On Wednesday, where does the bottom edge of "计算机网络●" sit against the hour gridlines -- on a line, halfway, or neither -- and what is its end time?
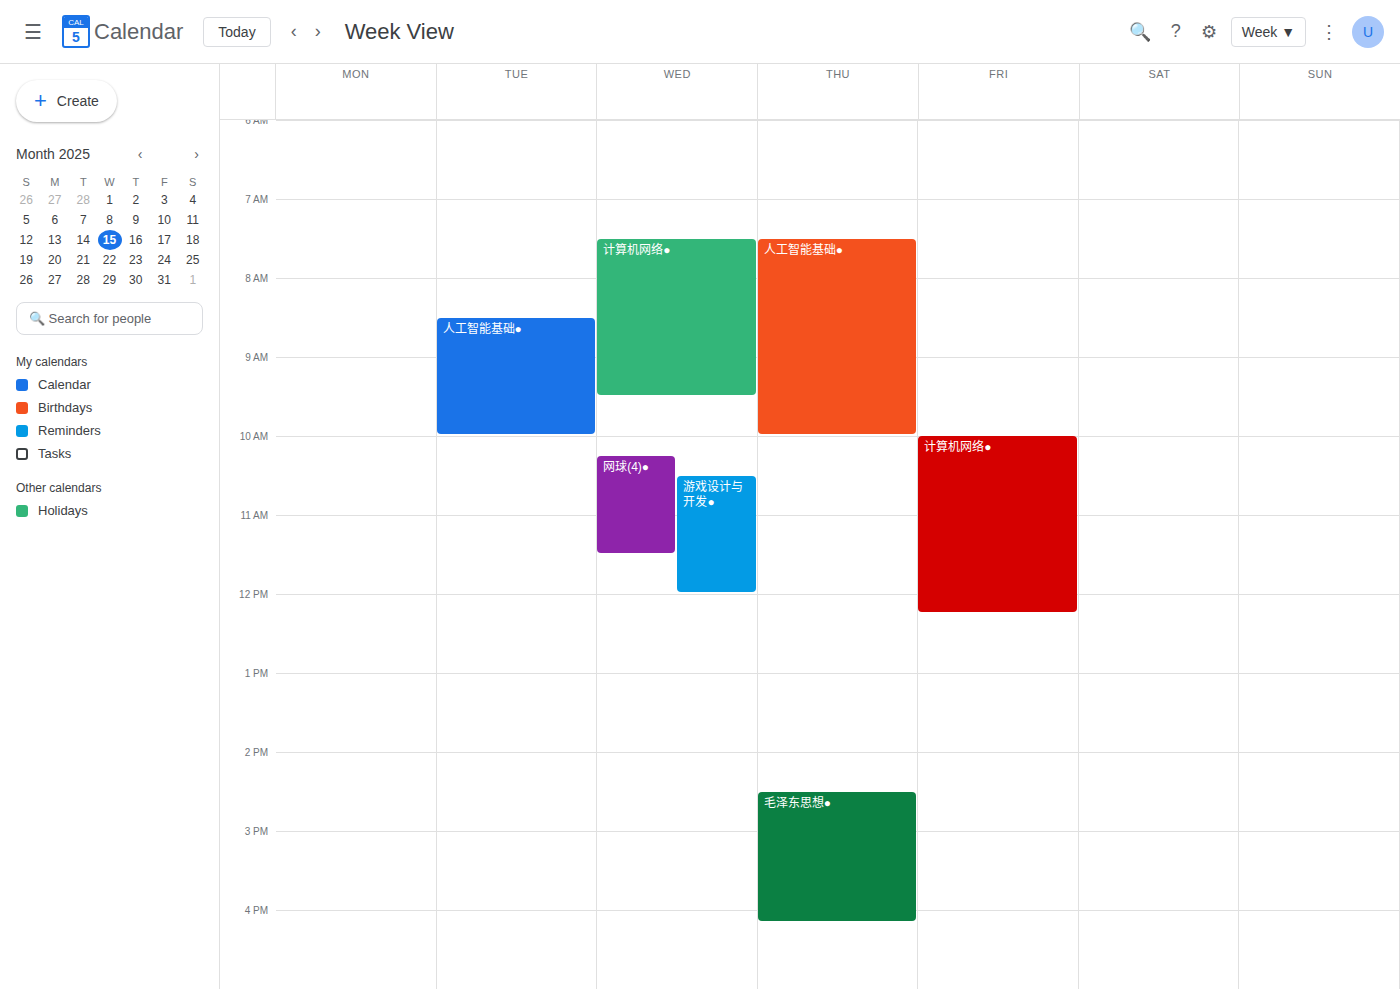
9:30 AM -- halfway between the 9 AM and 10 AM lines.